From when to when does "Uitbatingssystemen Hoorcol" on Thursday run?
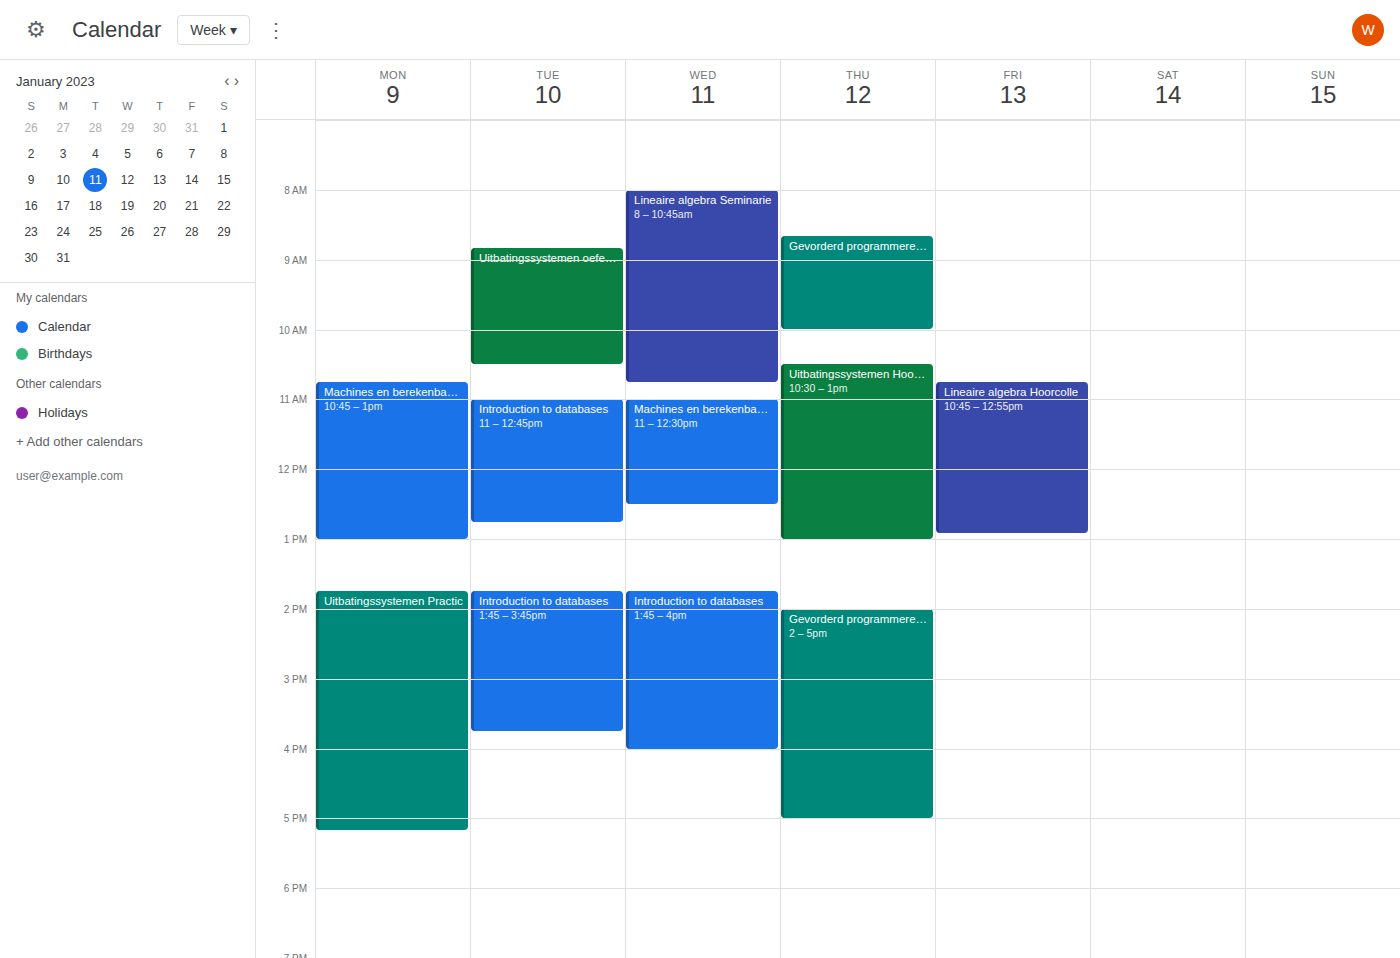
10:30 to 13:00